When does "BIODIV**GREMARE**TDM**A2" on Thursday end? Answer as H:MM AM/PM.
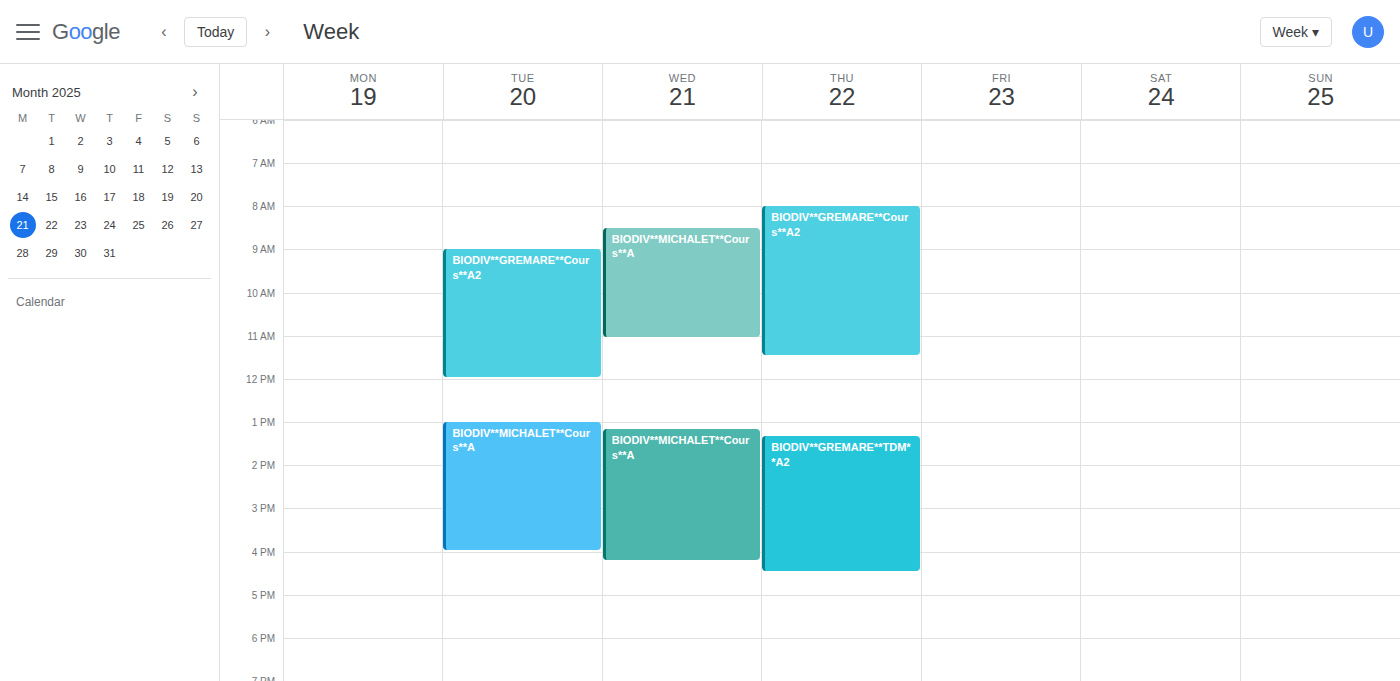
4:30 PM